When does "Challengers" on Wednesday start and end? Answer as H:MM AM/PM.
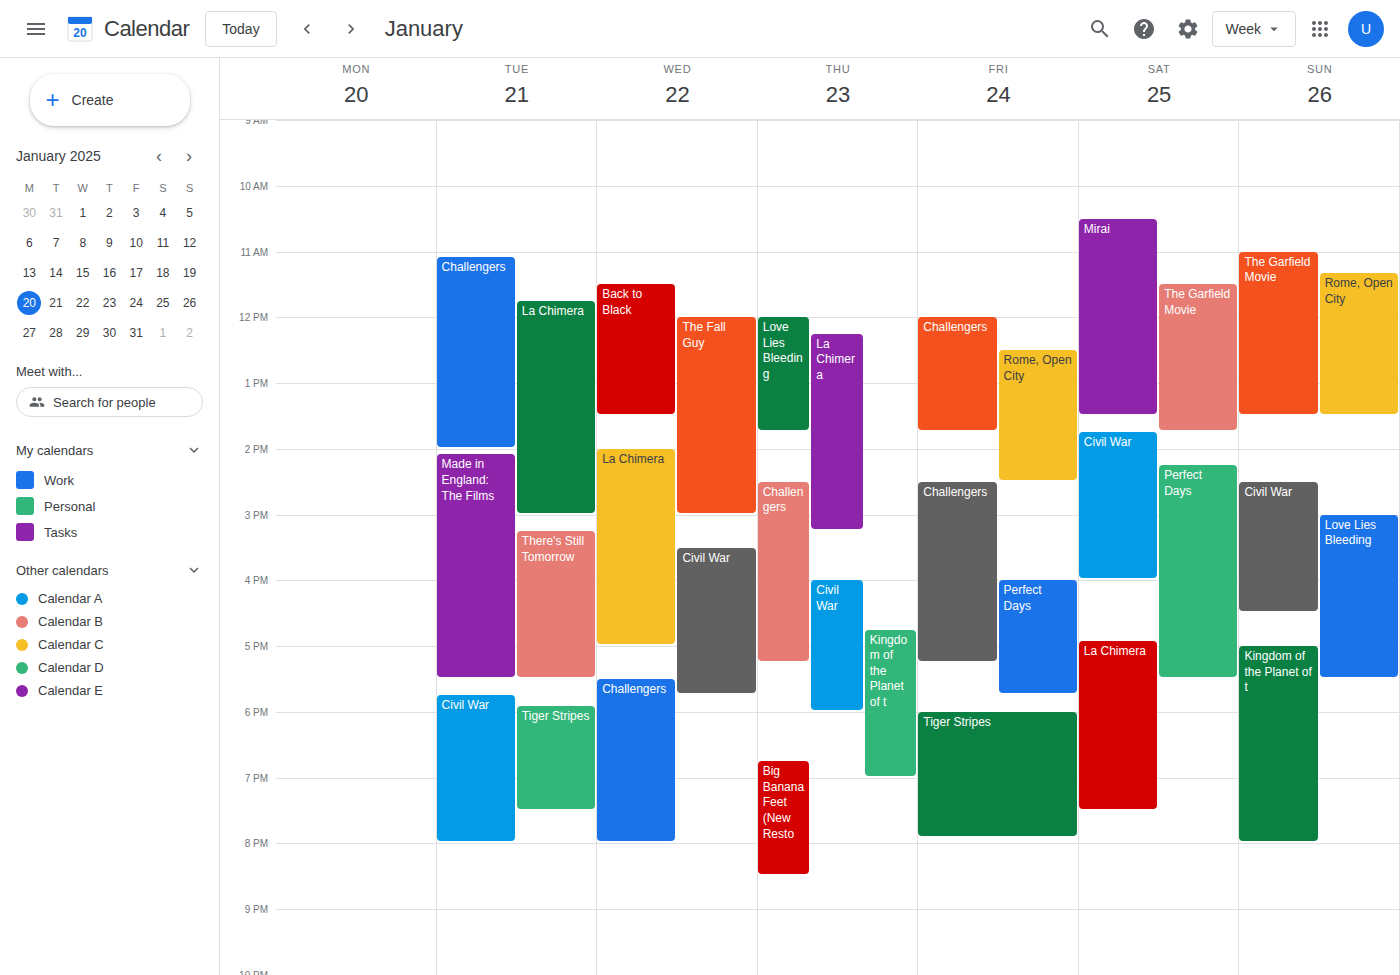
5:30 PM to 8:00 PM